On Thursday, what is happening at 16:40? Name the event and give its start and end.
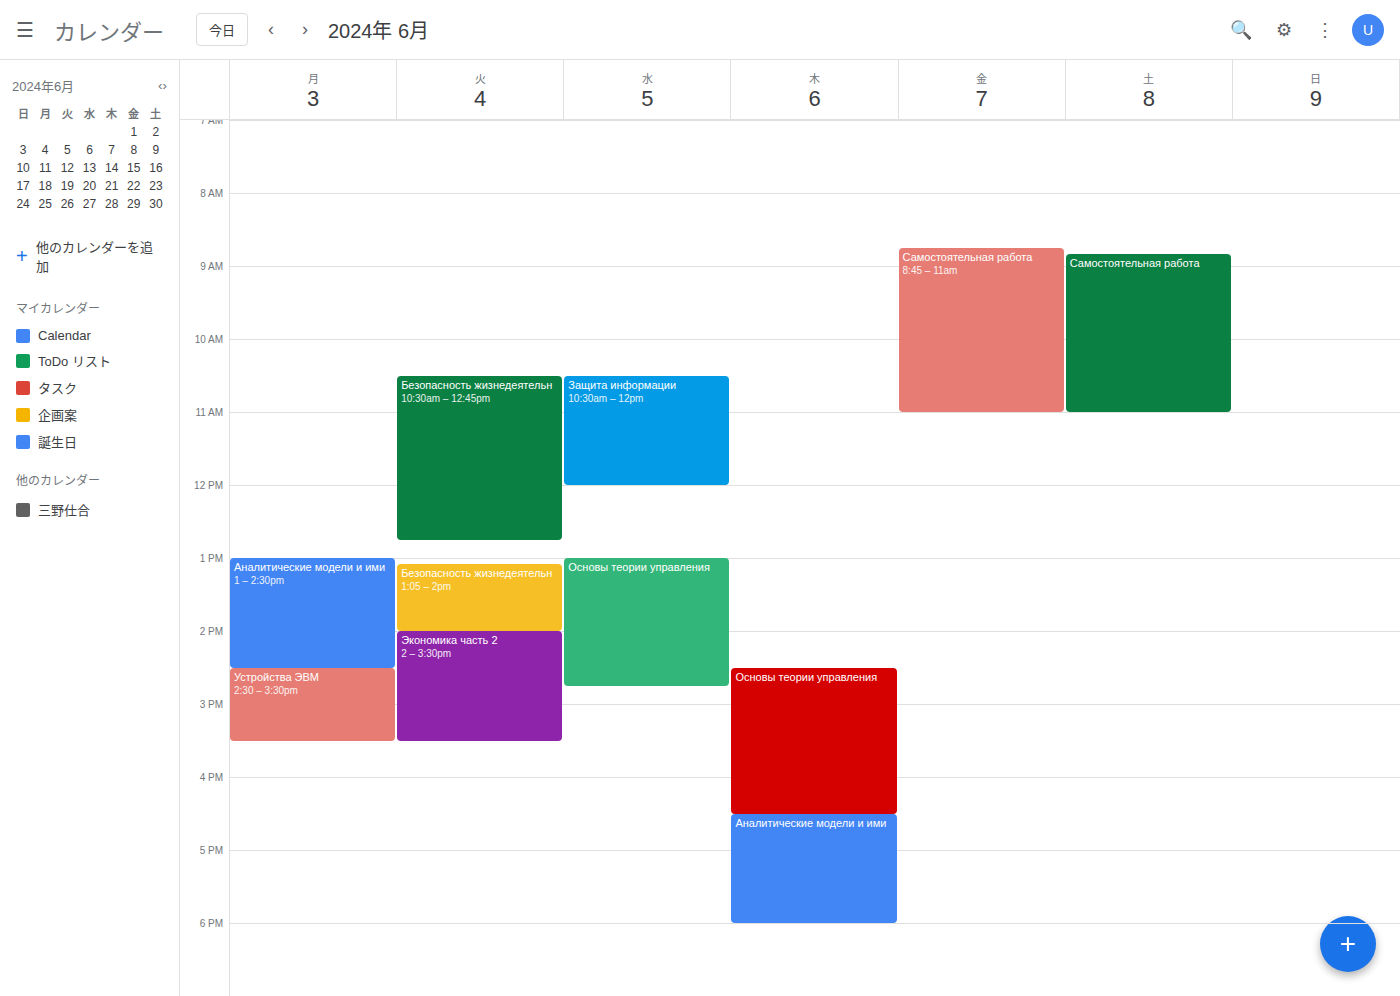
"Аналитические модели и ими", 16:30 to 18:00